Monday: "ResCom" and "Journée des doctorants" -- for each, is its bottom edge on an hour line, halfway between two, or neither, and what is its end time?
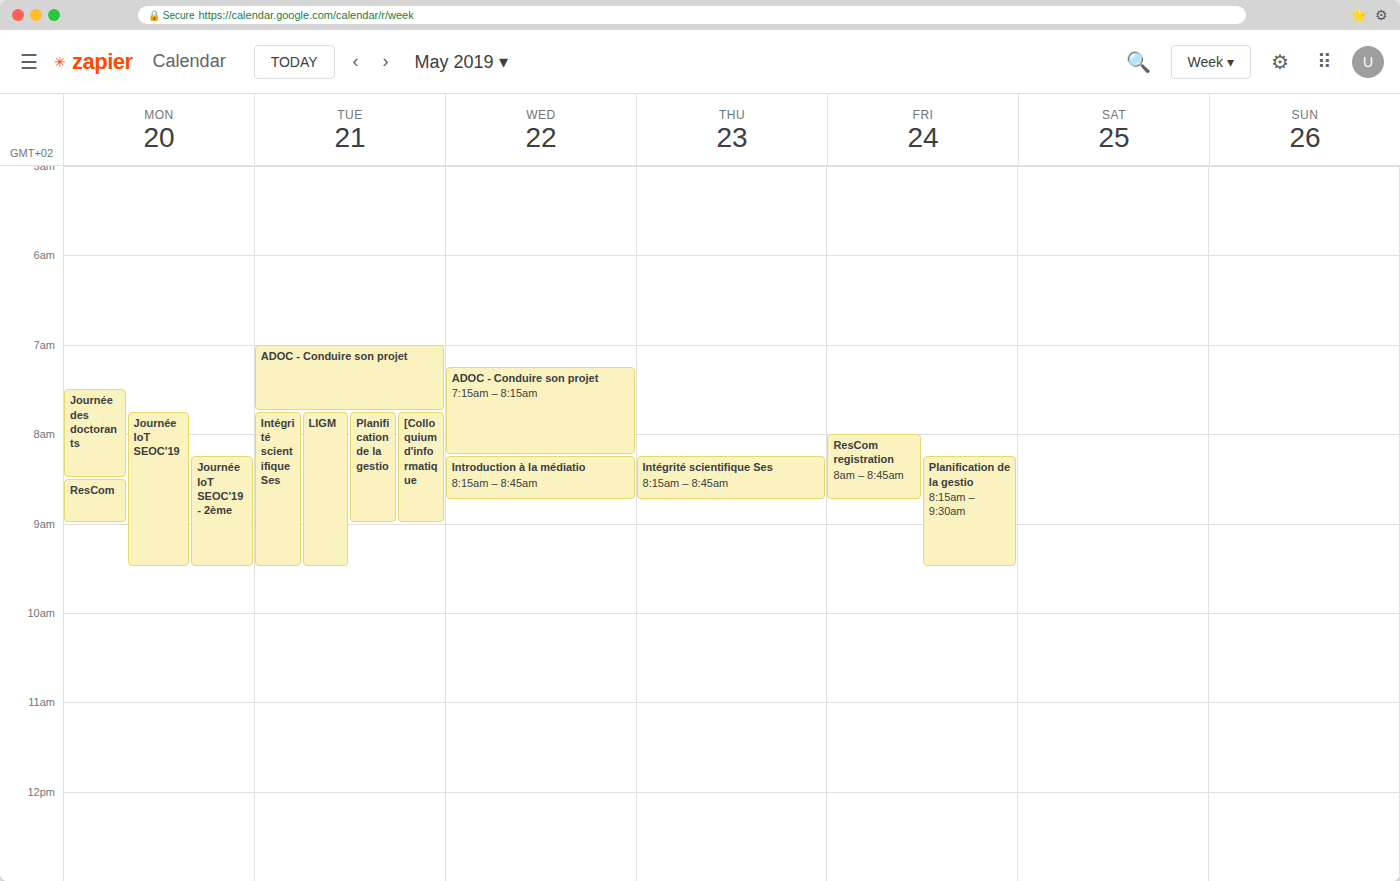
"ResCom": 9:00 AM, exactly on the 9 AM line. "Journée des doctorants": 8:30 AM, halfway between the 8 AM and 9 AM lines.